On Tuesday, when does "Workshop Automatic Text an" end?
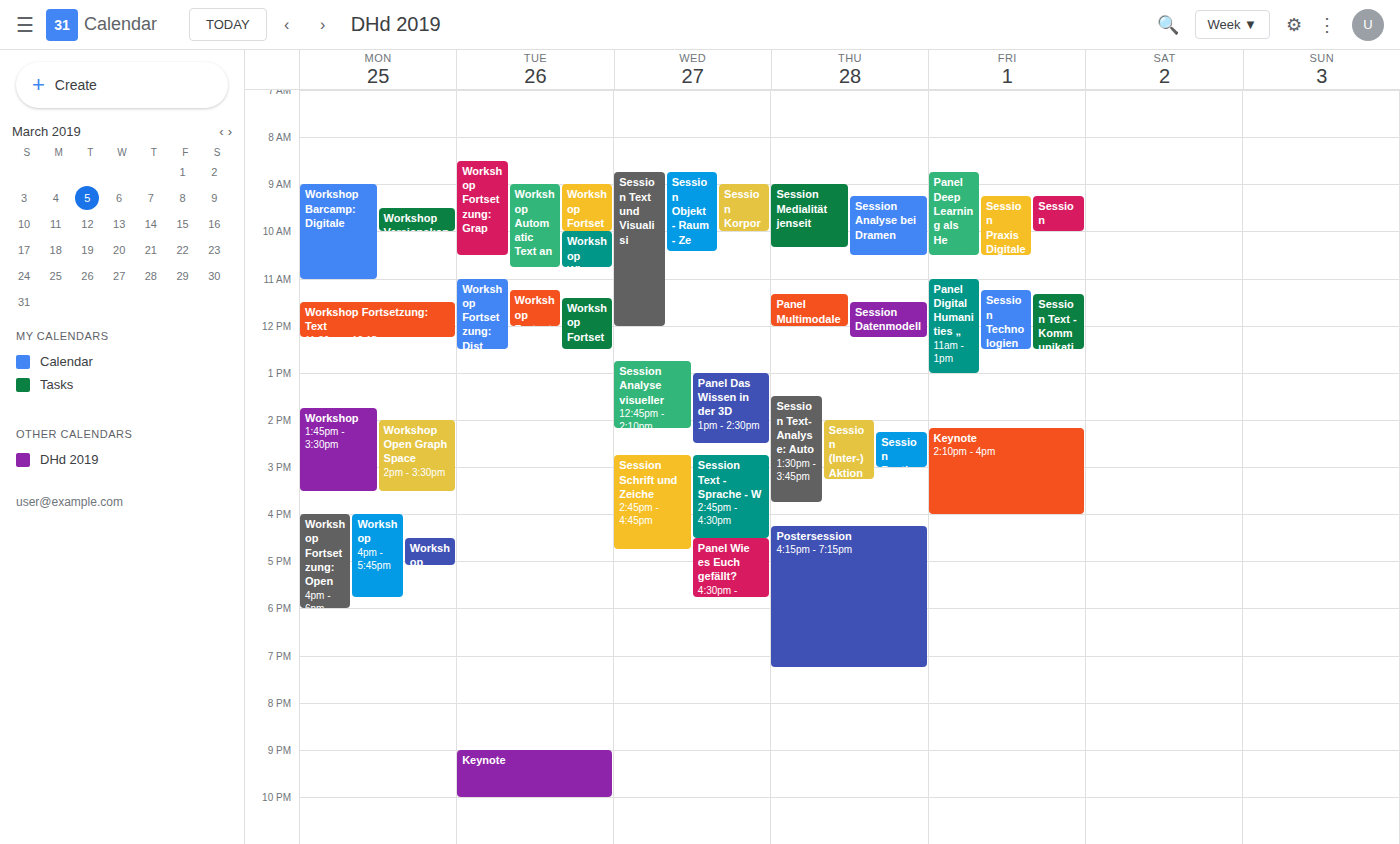
10:45 AM